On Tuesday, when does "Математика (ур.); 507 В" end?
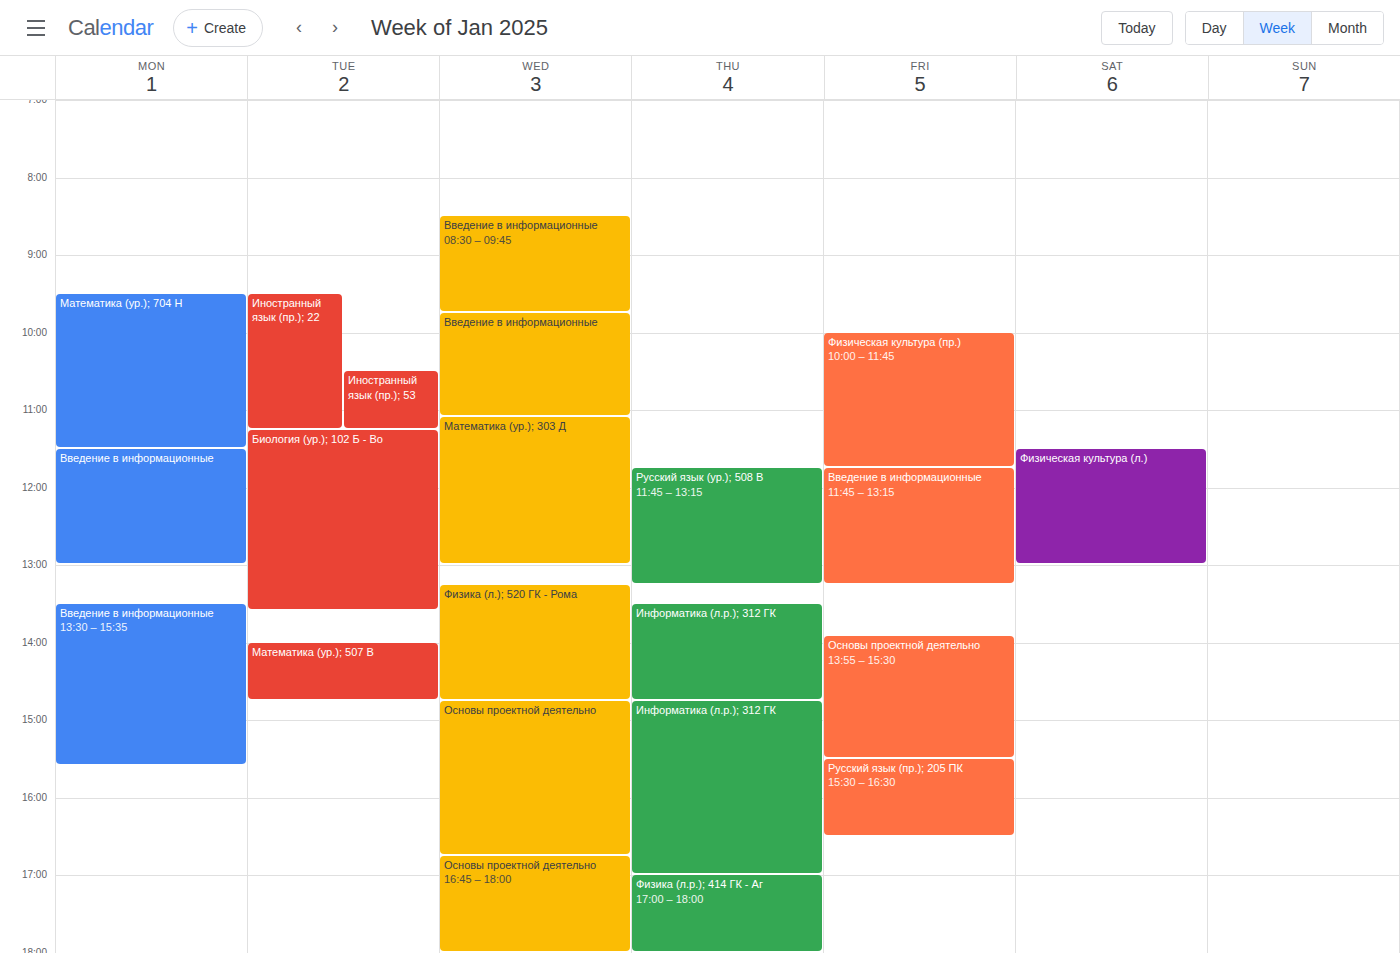
2:45 PM